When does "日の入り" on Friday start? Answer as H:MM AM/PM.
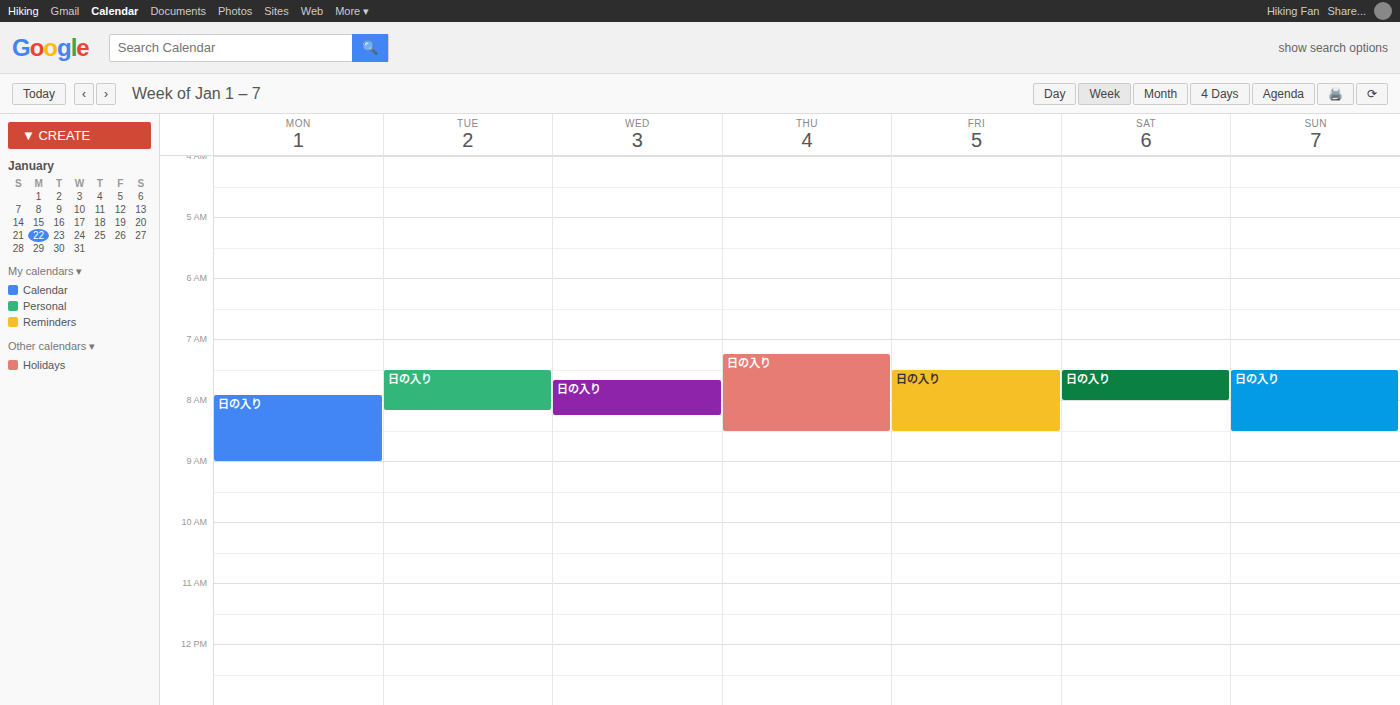
7:30 AM